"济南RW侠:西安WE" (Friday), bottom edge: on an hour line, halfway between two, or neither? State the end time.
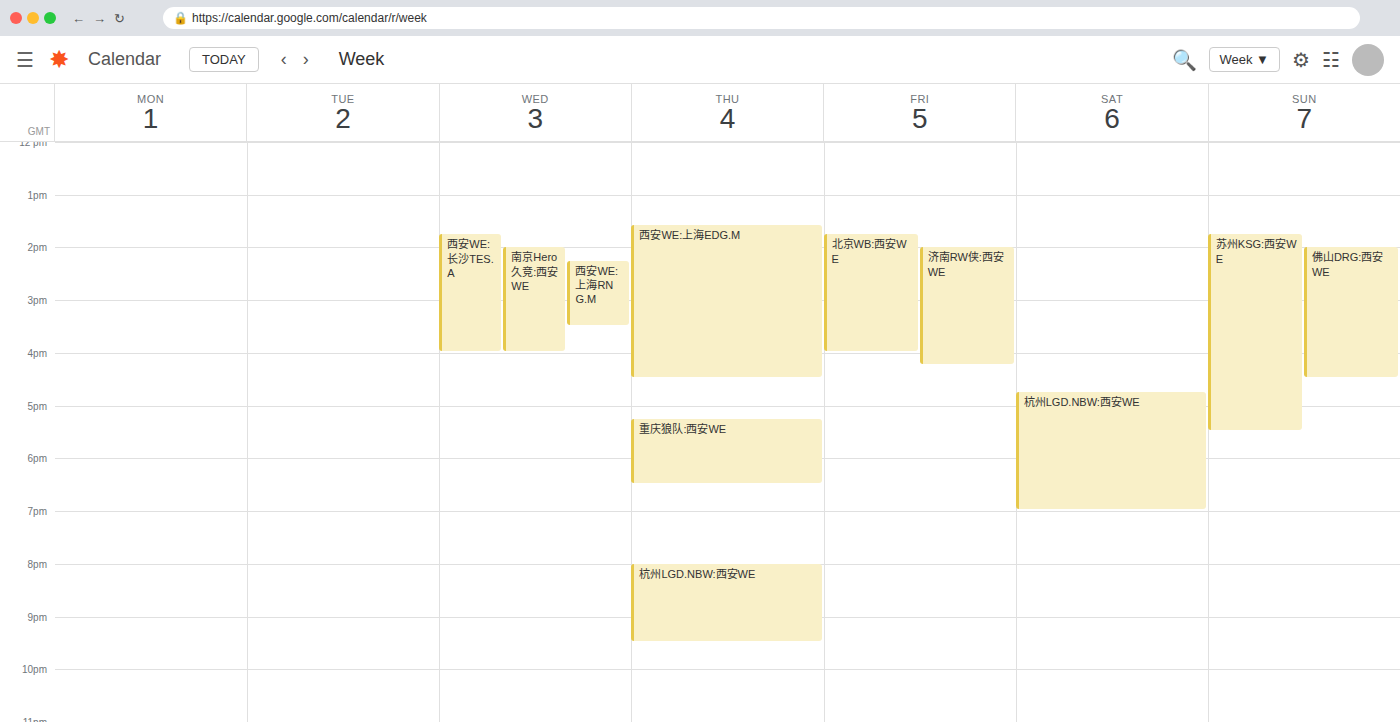
4:15 PM -- neither: a quarter of the way from the 4 PM line to the 5 PM line.